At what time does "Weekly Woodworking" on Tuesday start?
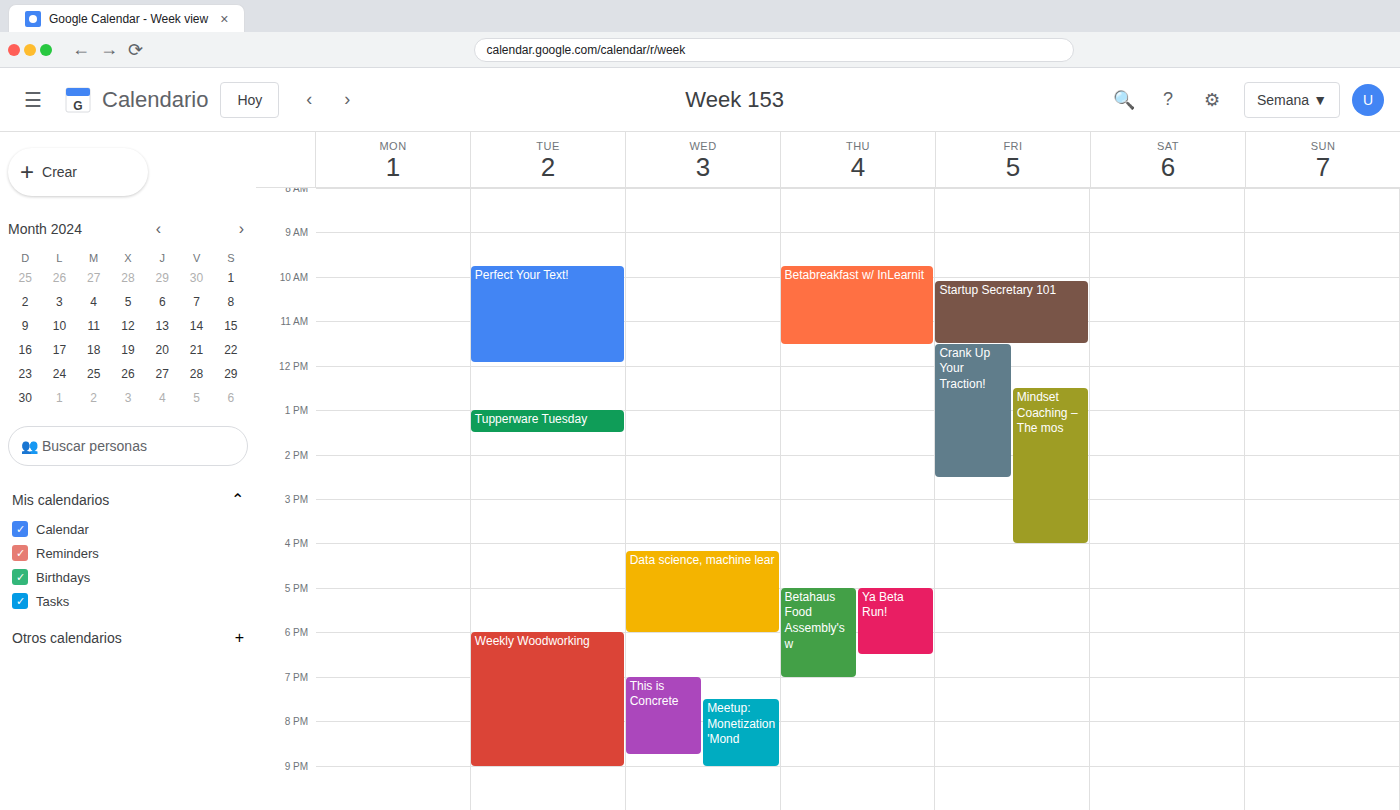
6:00 PM